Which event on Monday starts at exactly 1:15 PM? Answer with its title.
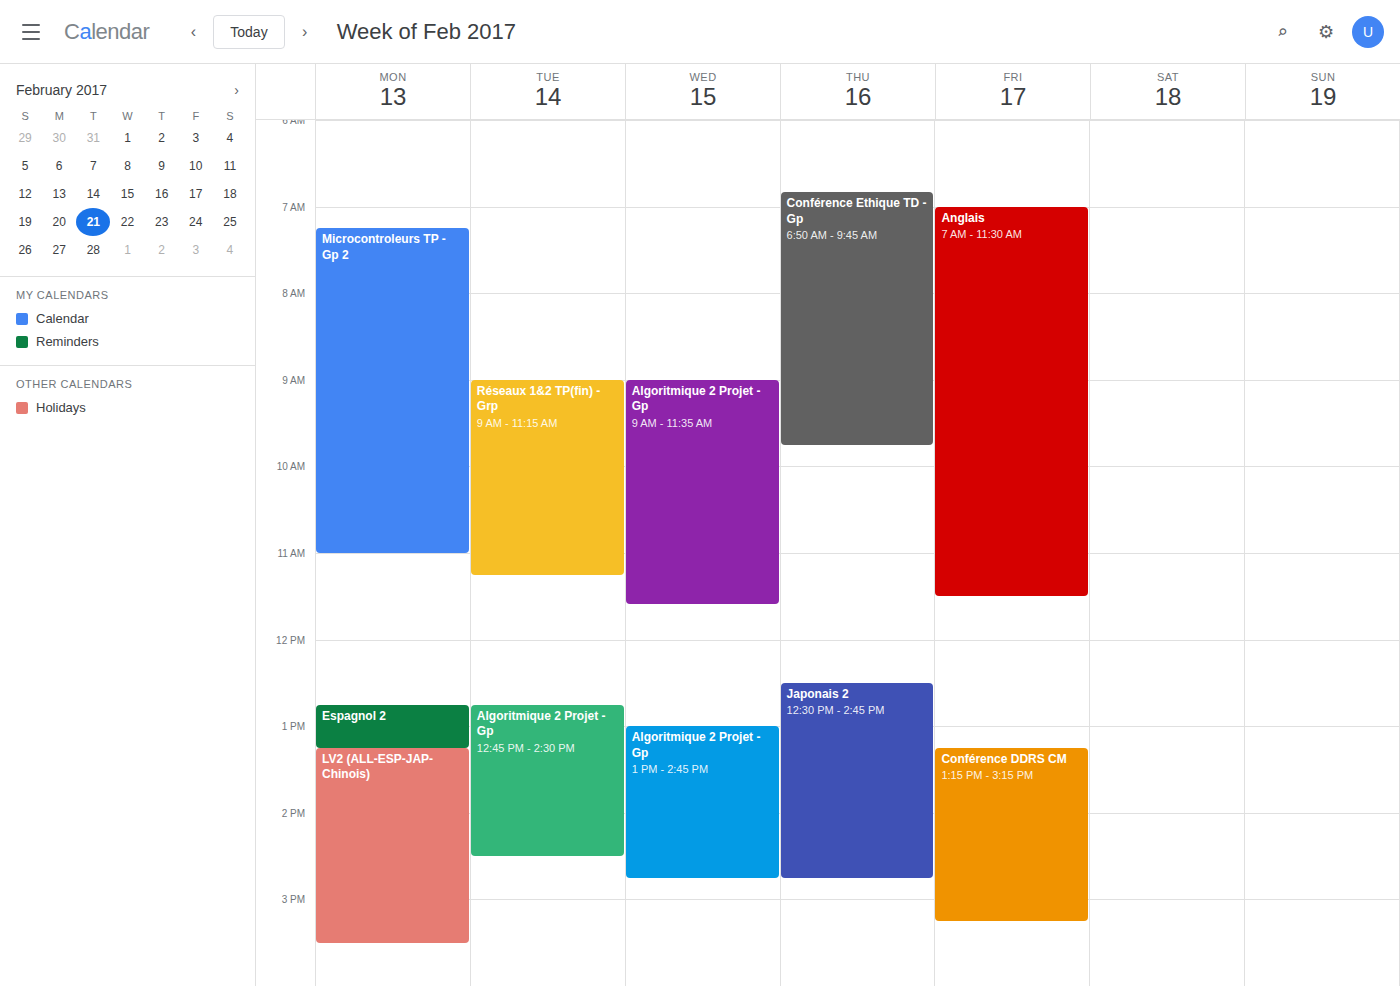
"LV2 (ALL-ESP-JAP-Chinois)"